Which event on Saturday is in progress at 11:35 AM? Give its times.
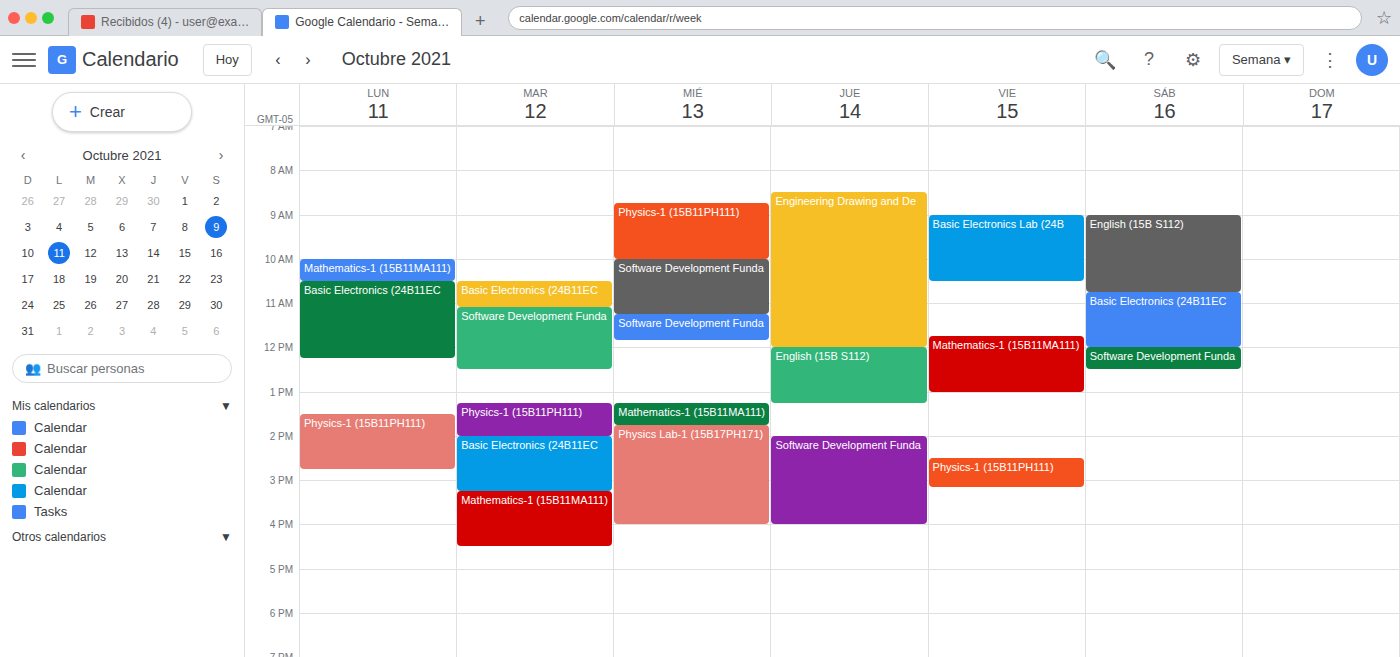
"Basic Electronics (24B11EC", 10:45 AM to 12:00 PM